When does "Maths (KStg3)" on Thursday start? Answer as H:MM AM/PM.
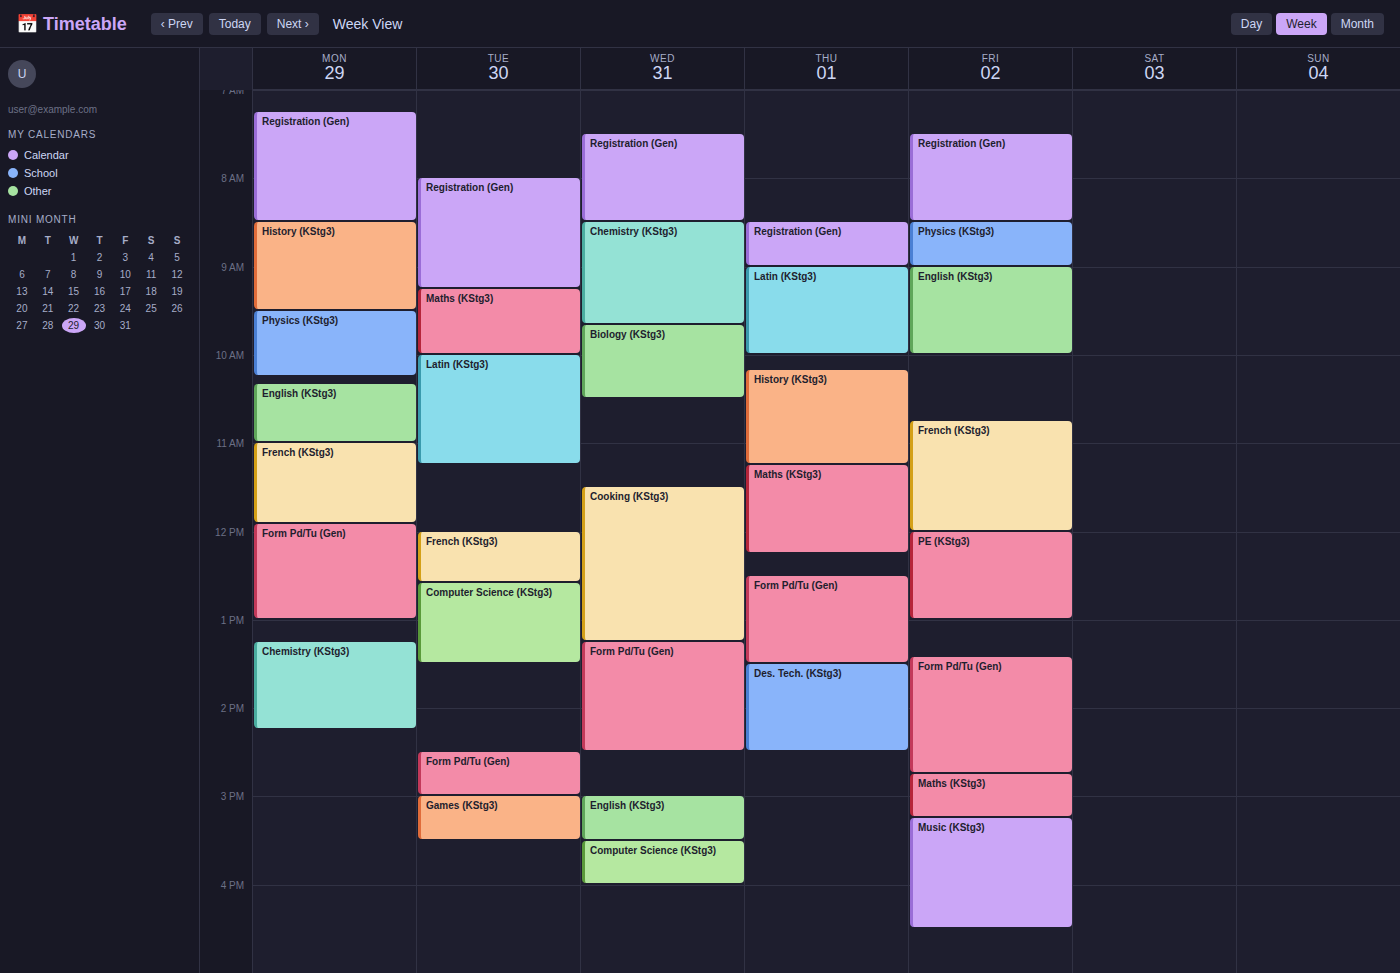
11:15 AM